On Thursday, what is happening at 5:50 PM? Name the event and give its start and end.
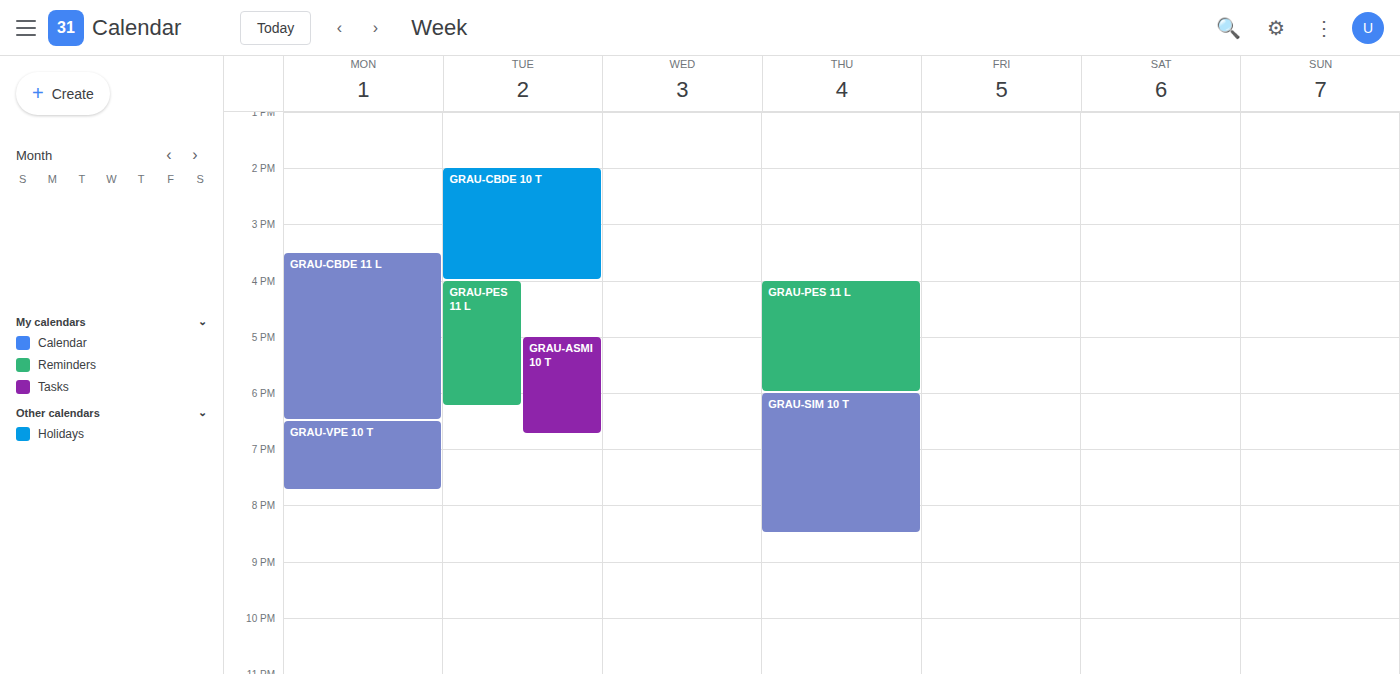
"GRAU-PES 11 L", 4:00 PM to 6:00 PM